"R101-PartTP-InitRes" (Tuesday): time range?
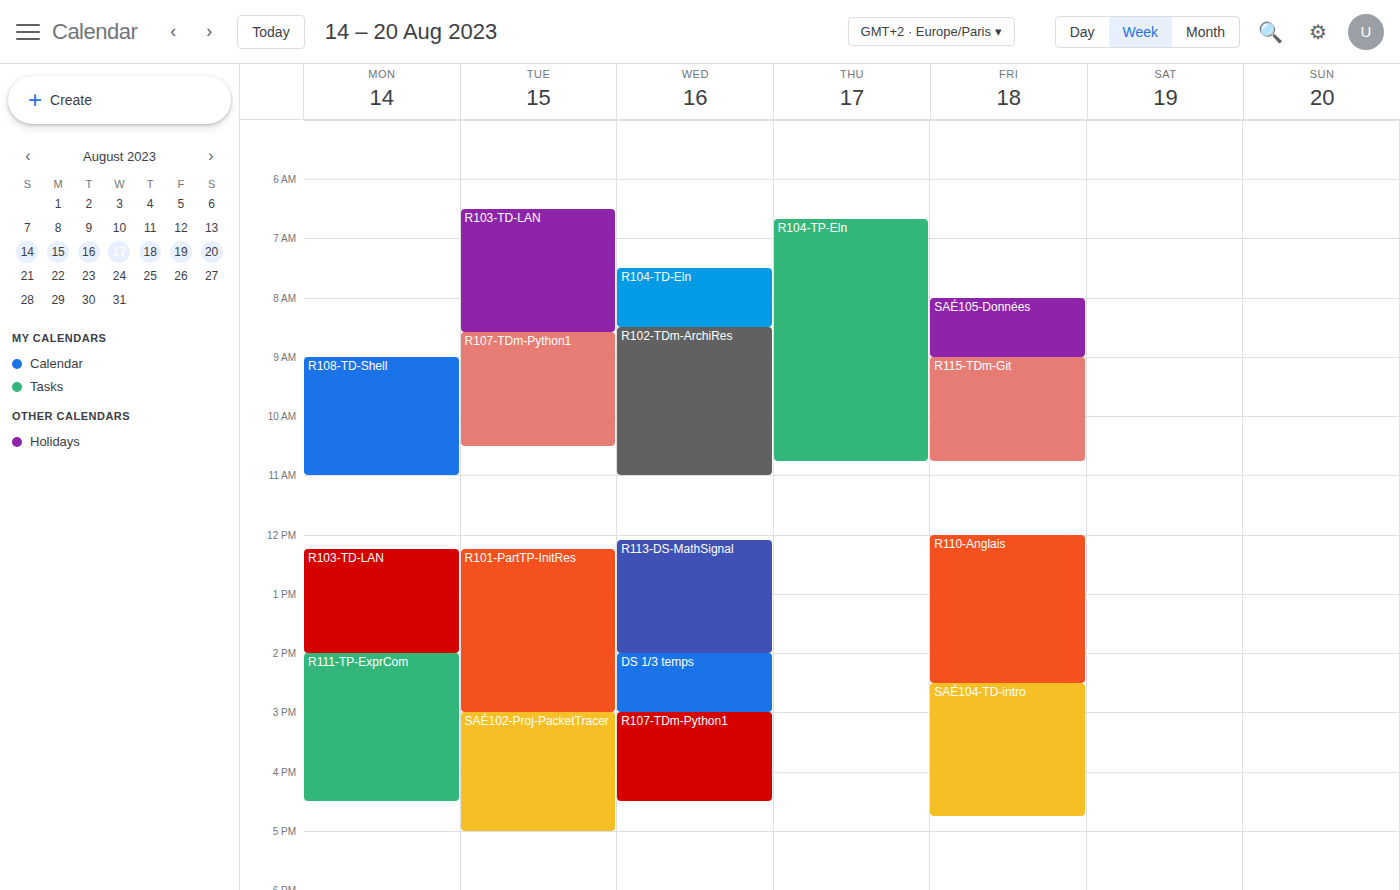
12:15 PM to 3:00 PM